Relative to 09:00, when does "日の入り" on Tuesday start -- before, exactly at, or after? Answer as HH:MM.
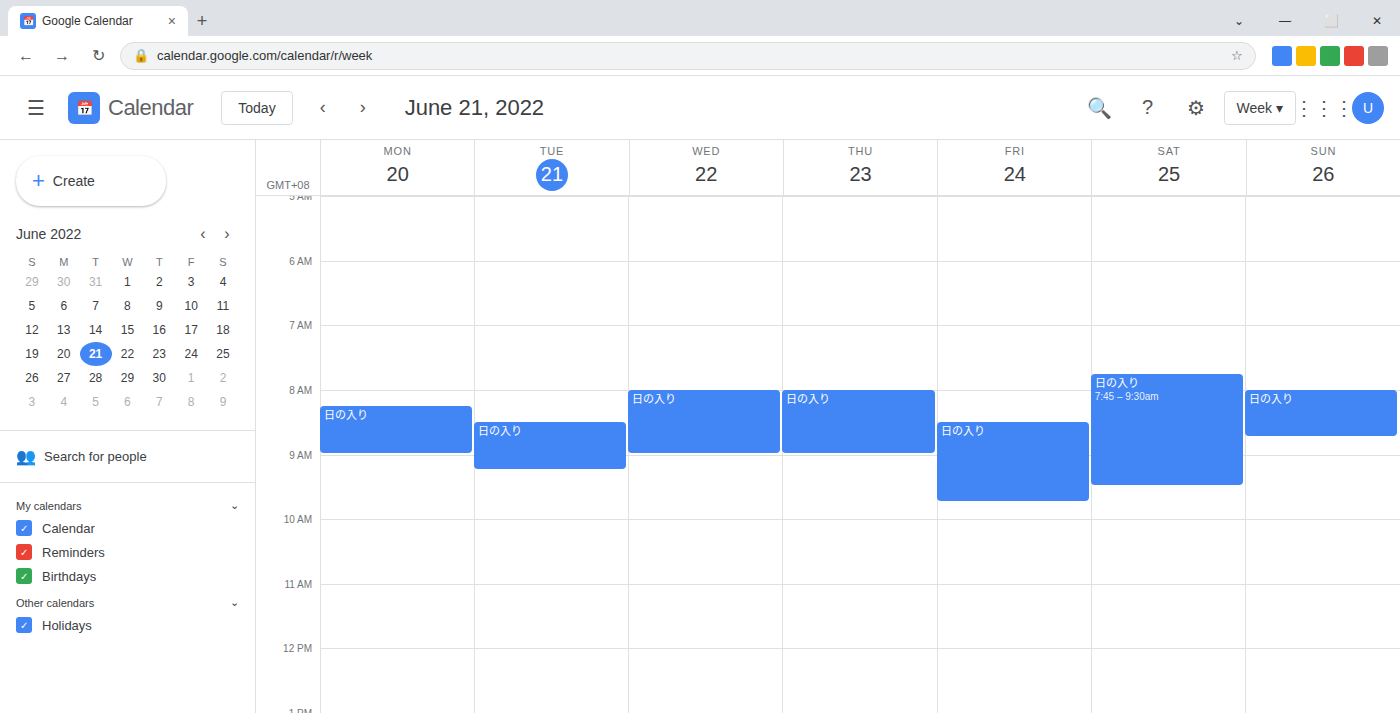
08:30 -- before 09:00, 30 minutes above the 09:00 line.